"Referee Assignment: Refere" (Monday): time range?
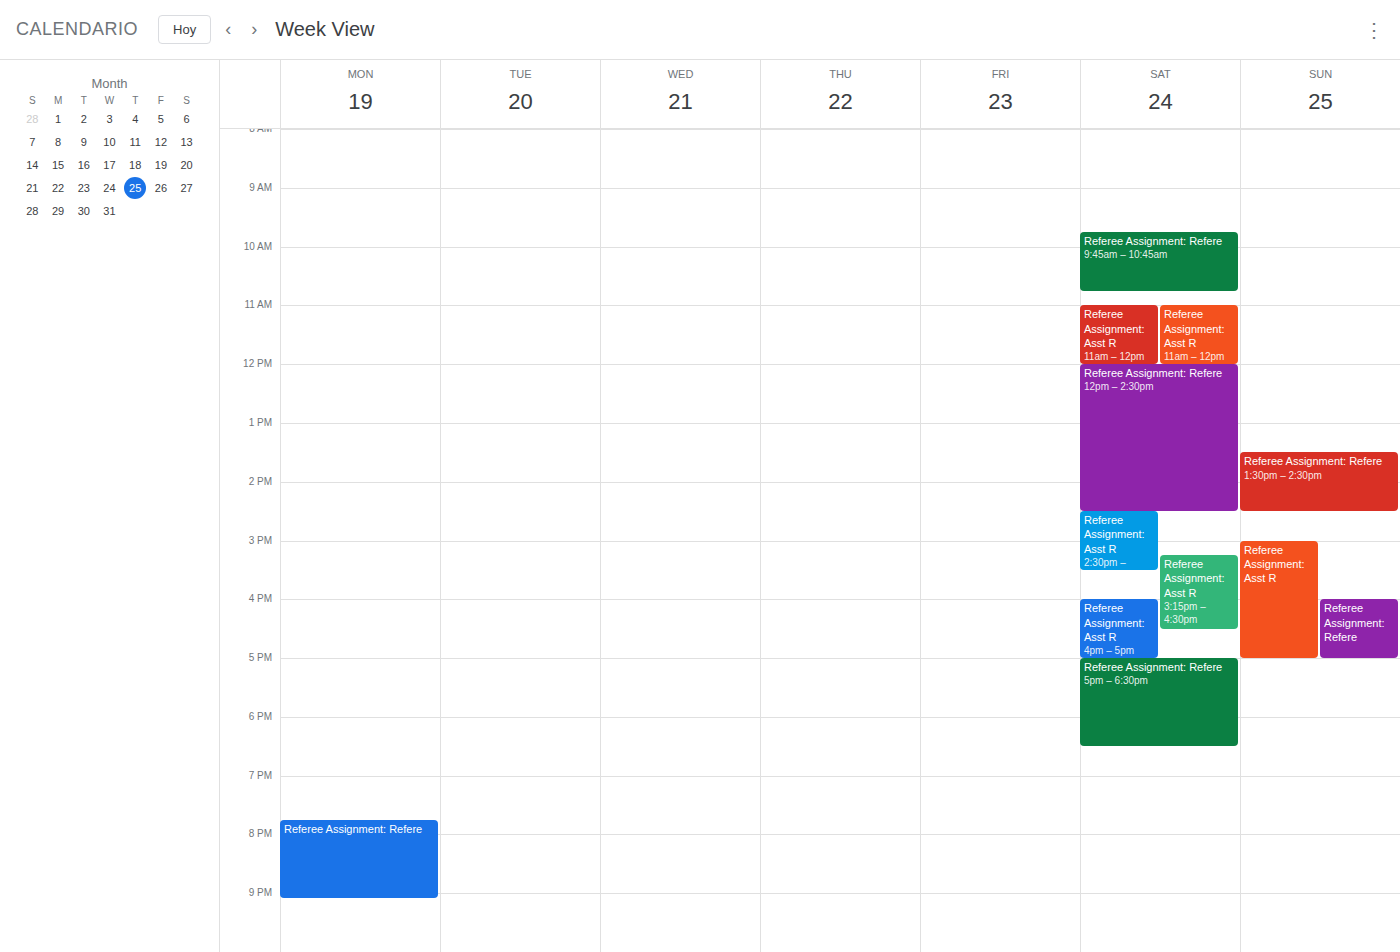
7:45 PM to 9:05 PM